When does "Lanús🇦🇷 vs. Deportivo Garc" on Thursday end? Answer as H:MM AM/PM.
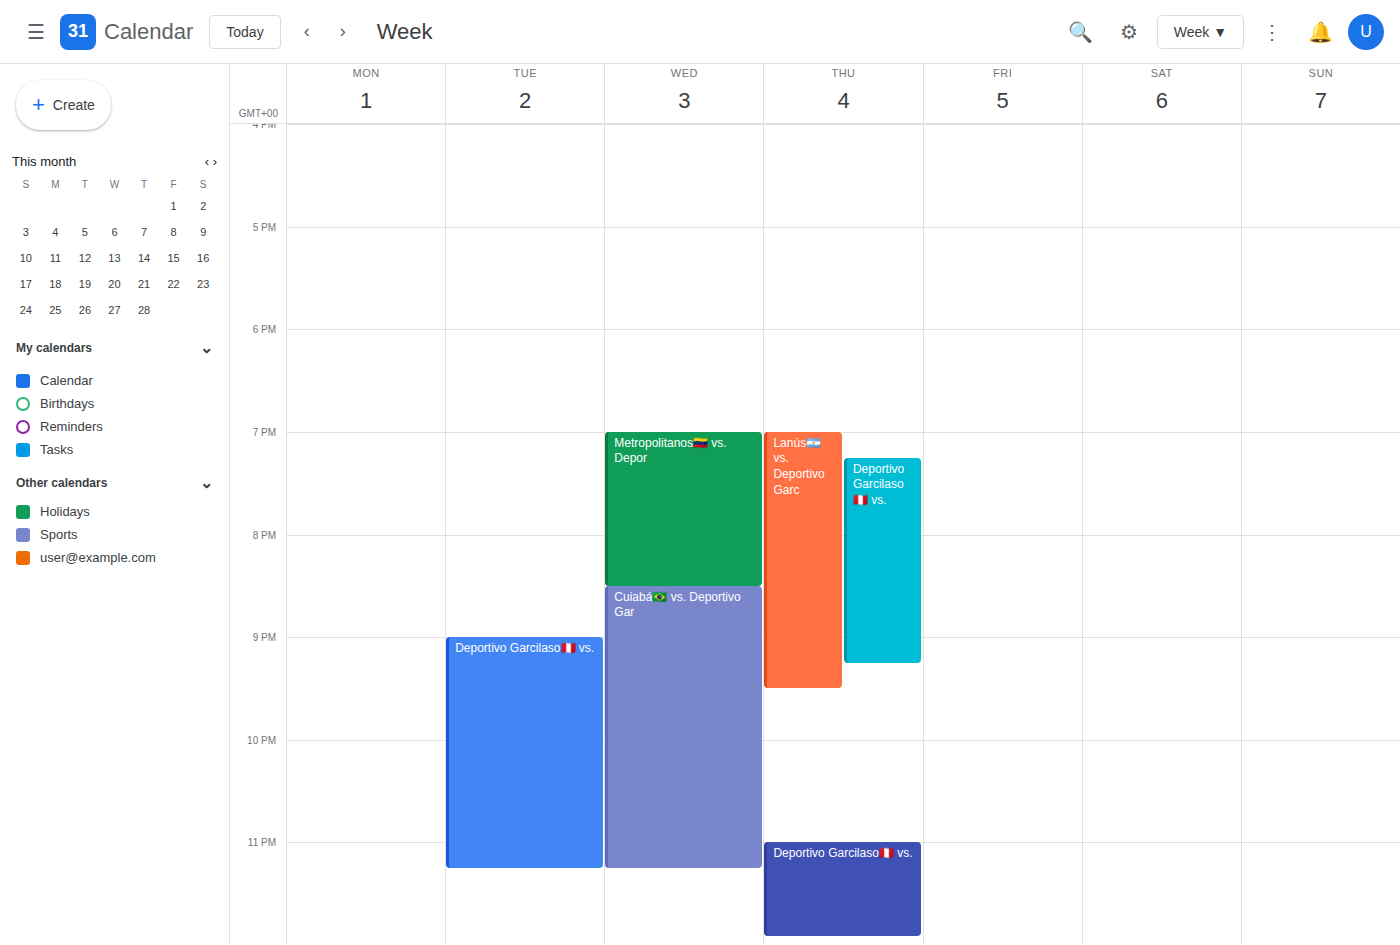
9:30 PM